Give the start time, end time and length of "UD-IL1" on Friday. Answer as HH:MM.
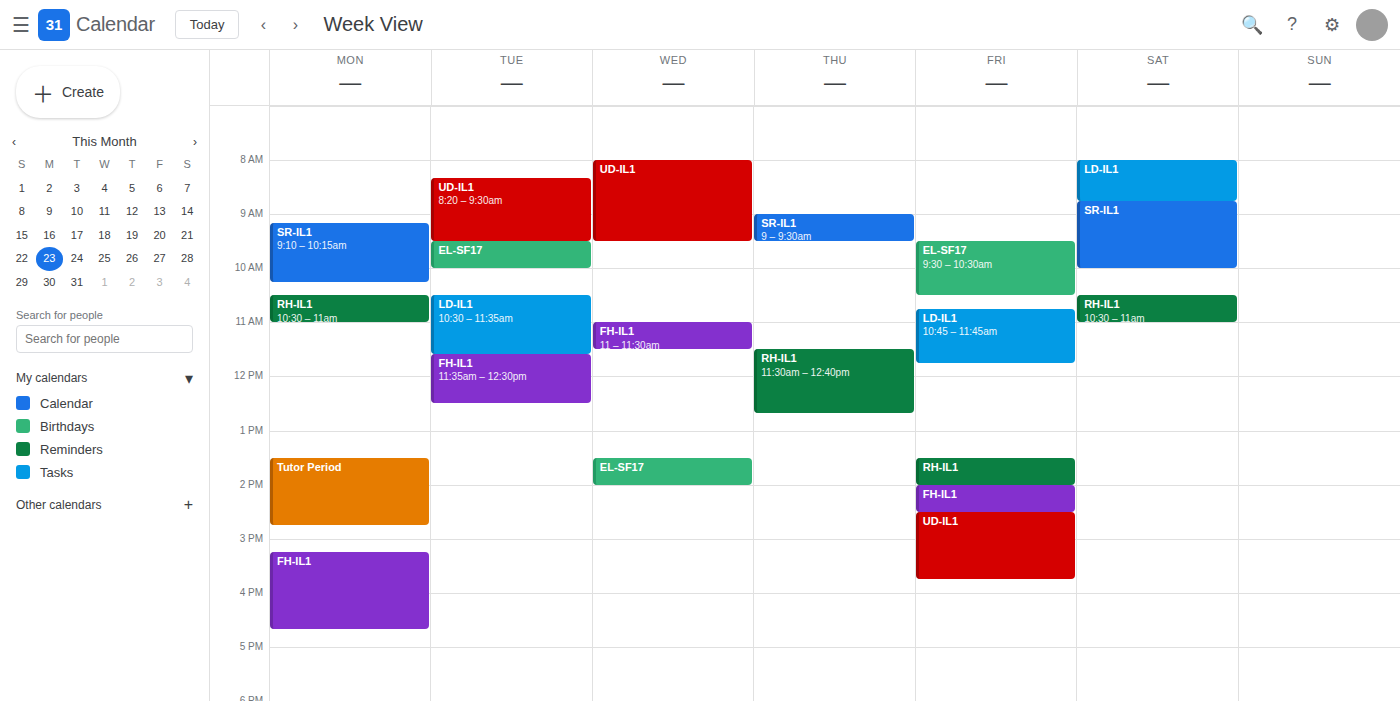
14:30 to 15:45, 1 hour 15 minutes